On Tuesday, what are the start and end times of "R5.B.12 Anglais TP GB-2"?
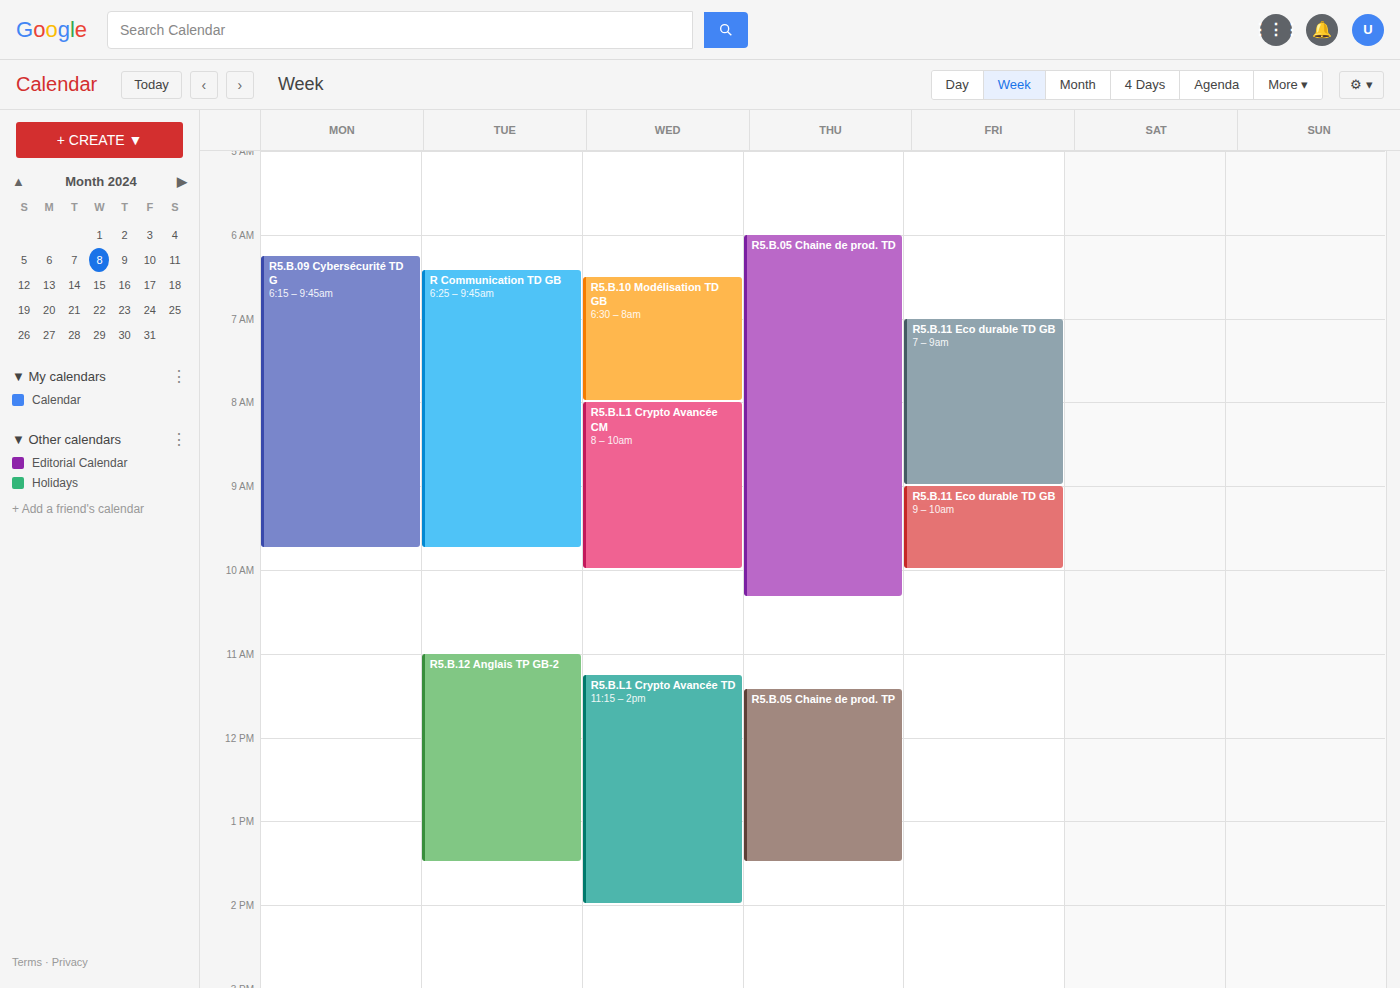
11:00 AM to 1:30 PM